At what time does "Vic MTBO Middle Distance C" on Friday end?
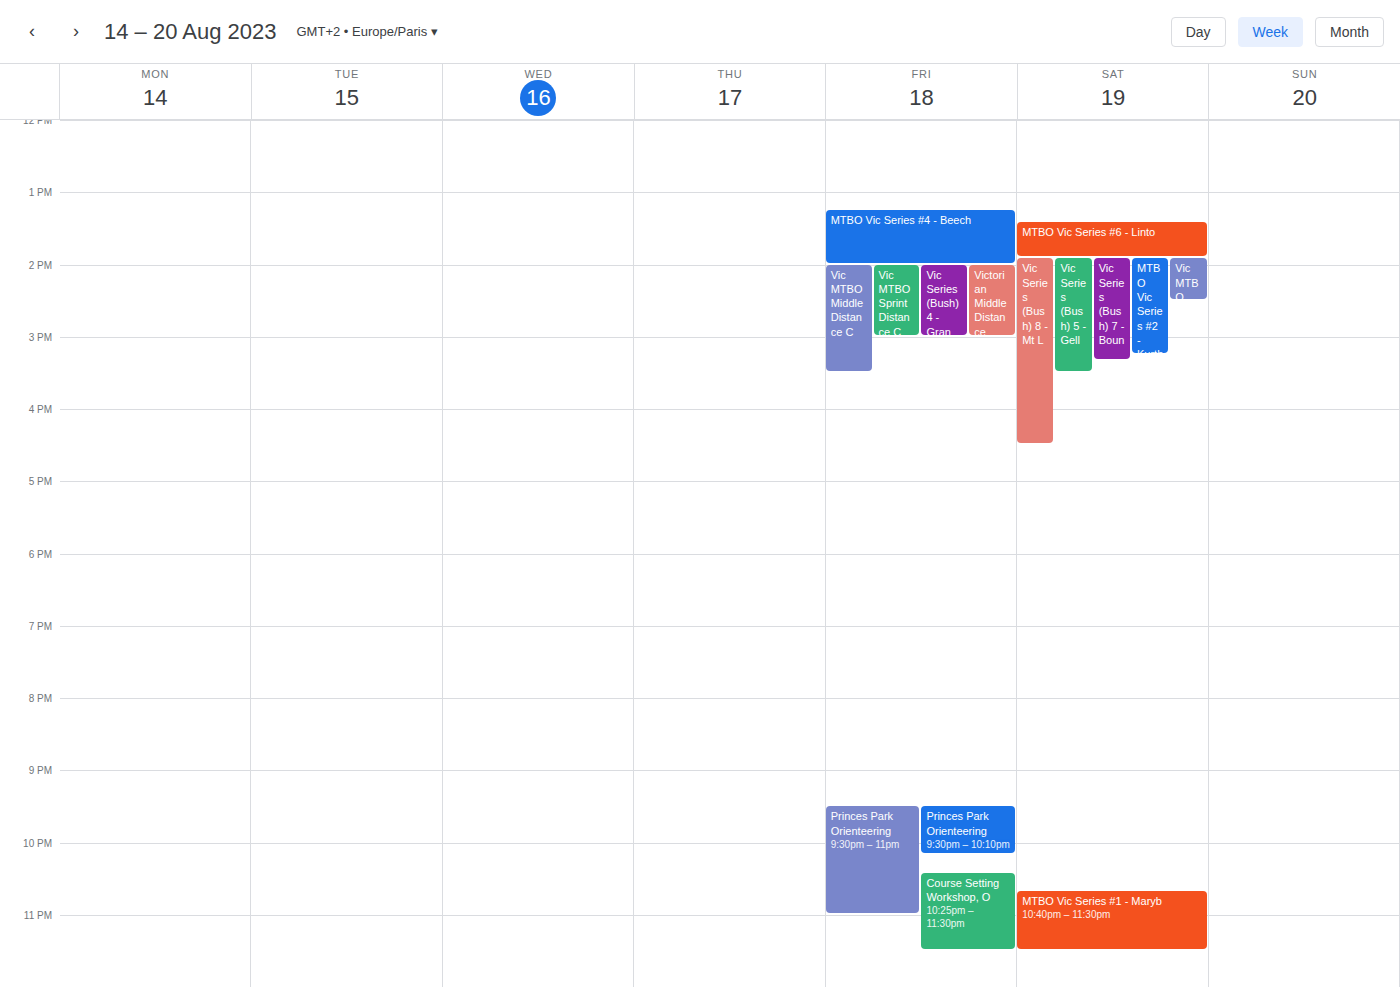
15:30